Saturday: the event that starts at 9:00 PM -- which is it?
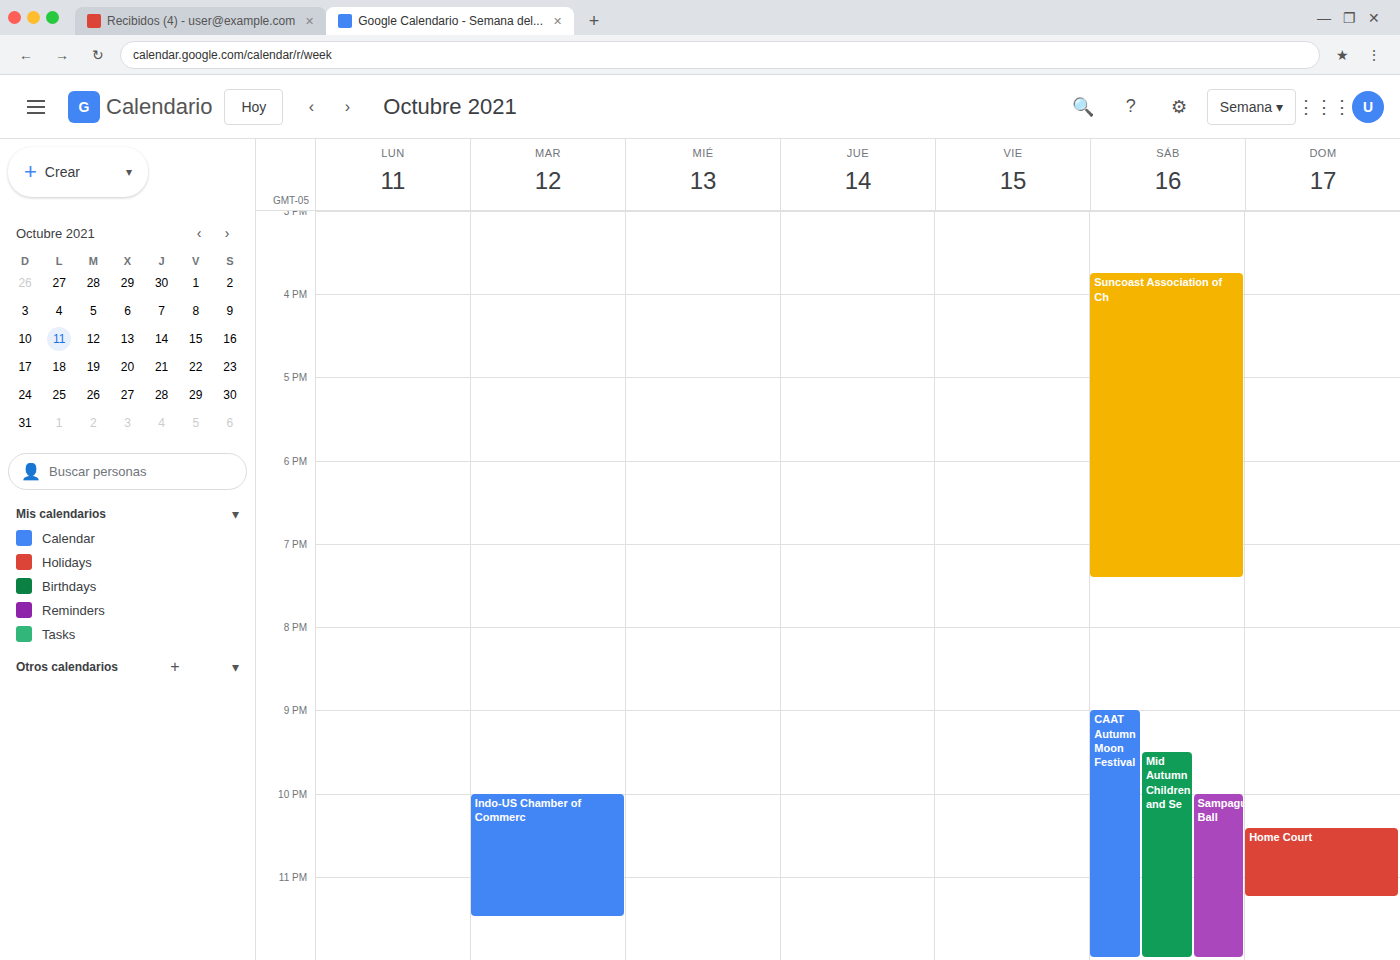
"CAAT Autumn Moon Festival"